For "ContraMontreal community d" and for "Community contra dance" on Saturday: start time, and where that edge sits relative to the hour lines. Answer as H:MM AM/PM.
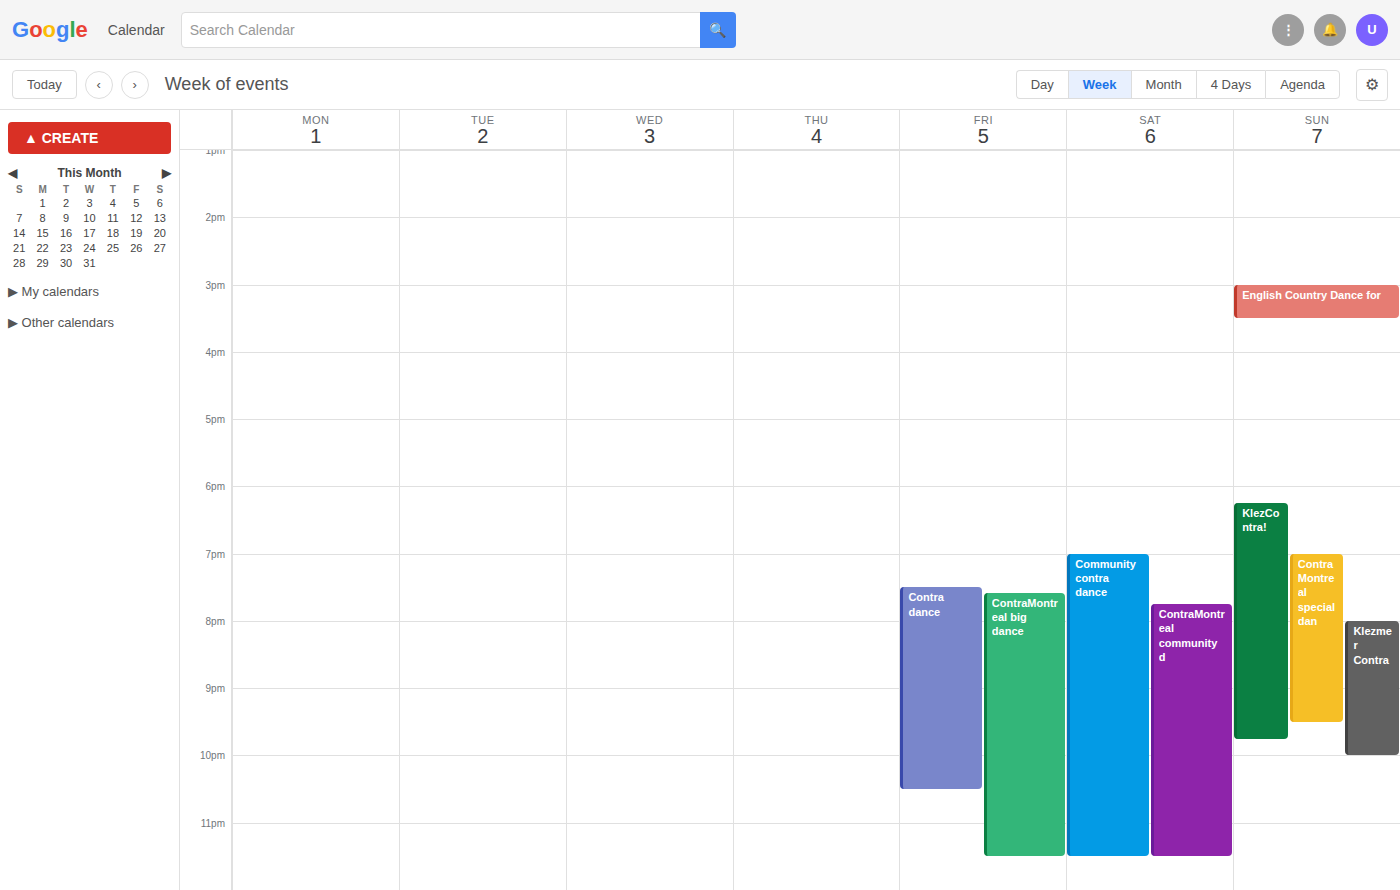
"ContraMontreal community d": 7:45 PM, neither: three quarters of the way from the 7 PM line to the 8 PM line. "Community contra dance": 7:00 PM, exactly on the 7 PM line.